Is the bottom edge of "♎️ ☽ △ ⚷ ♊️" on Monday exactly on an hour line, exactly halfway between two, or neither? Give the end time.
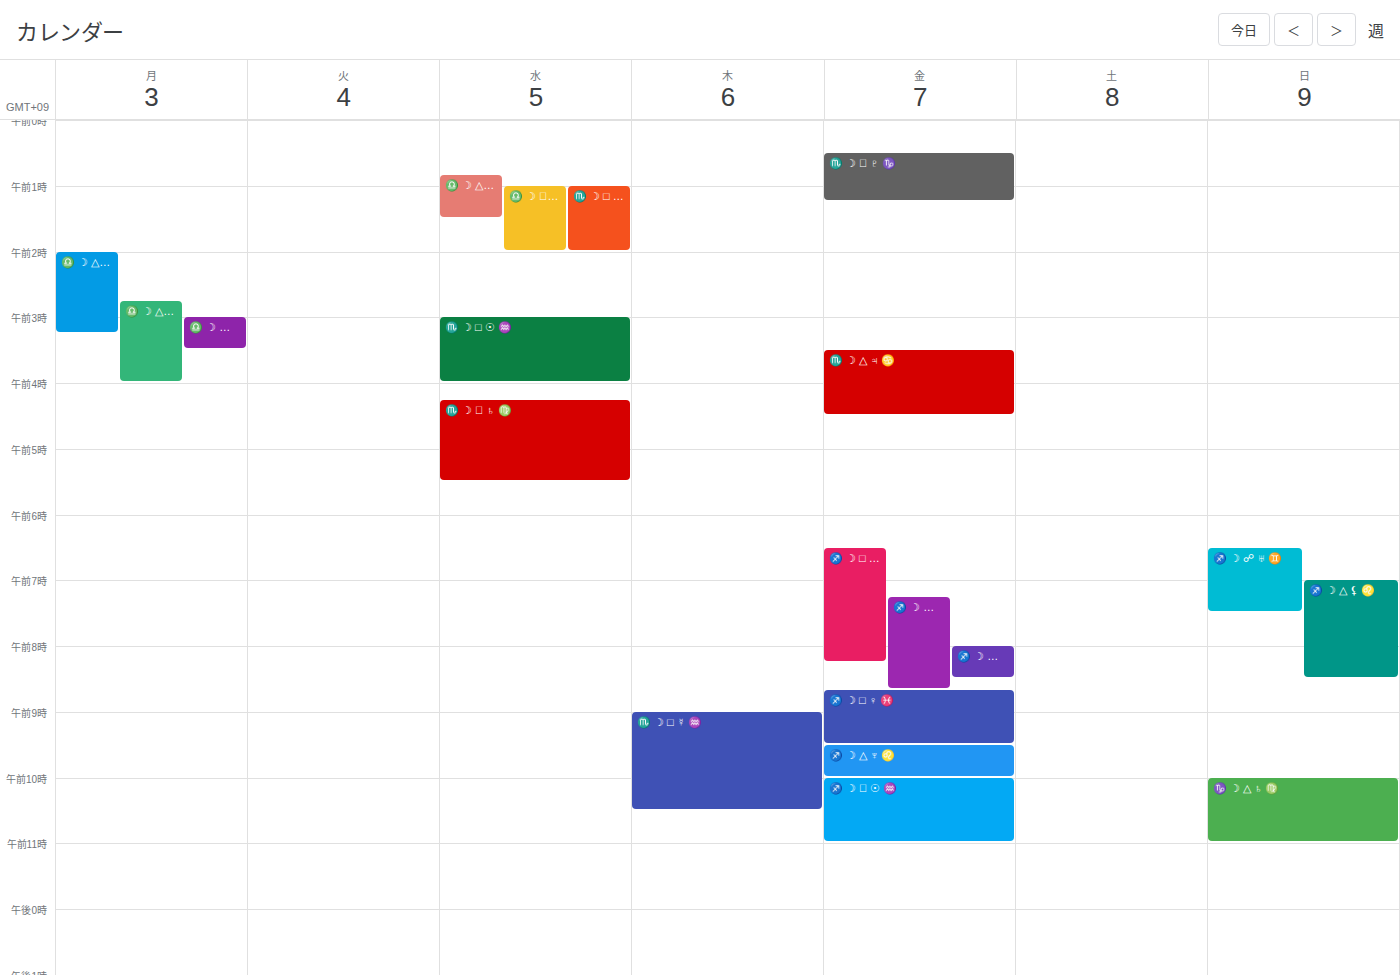
3:15 AM -- neither: a quarter of the way from the 3 AM line to the 4 AM line.